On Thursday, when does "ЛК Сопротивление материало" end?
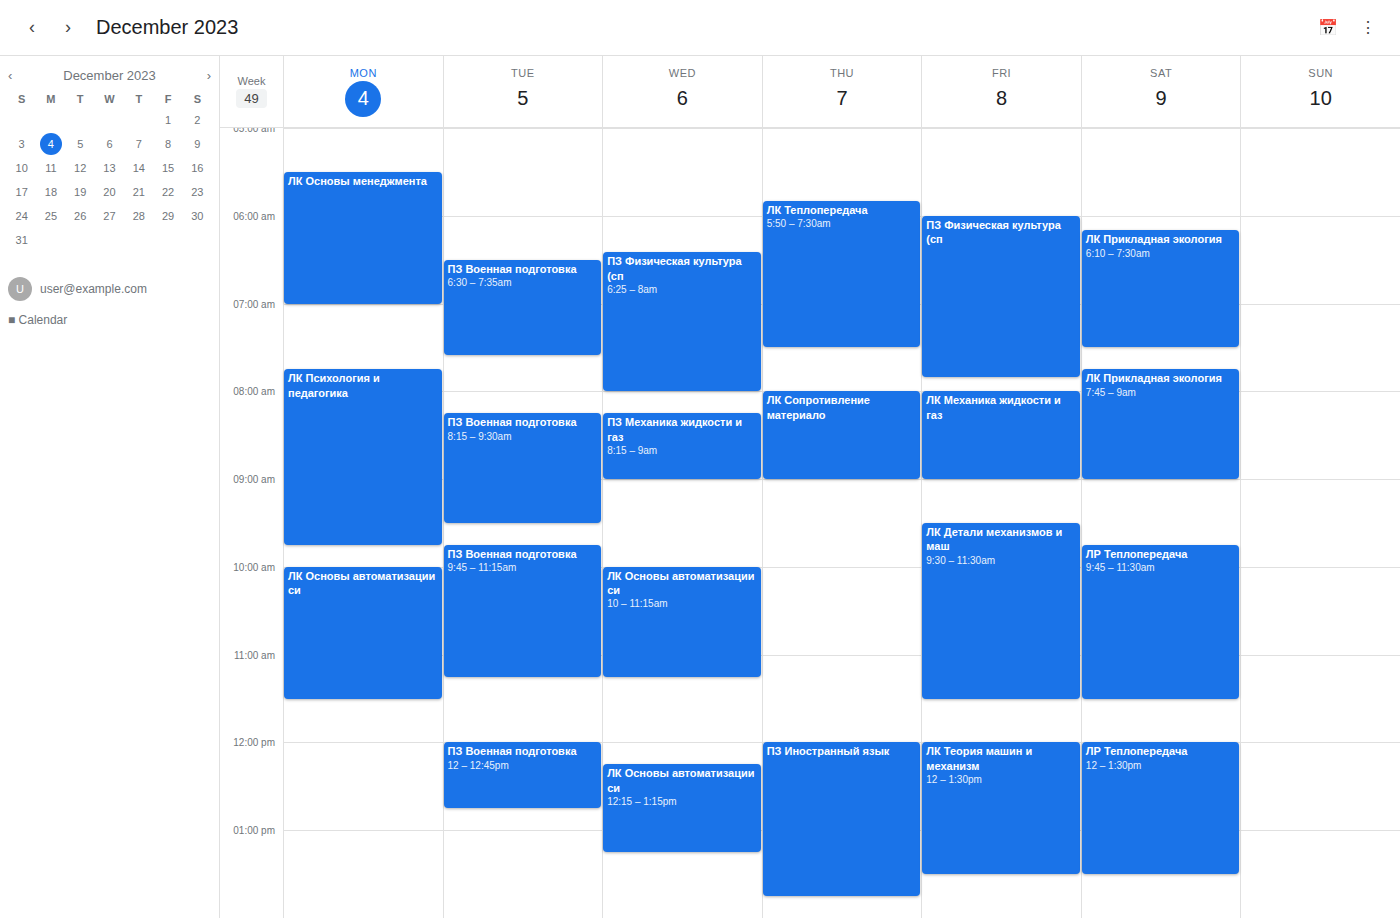
9:00 AM